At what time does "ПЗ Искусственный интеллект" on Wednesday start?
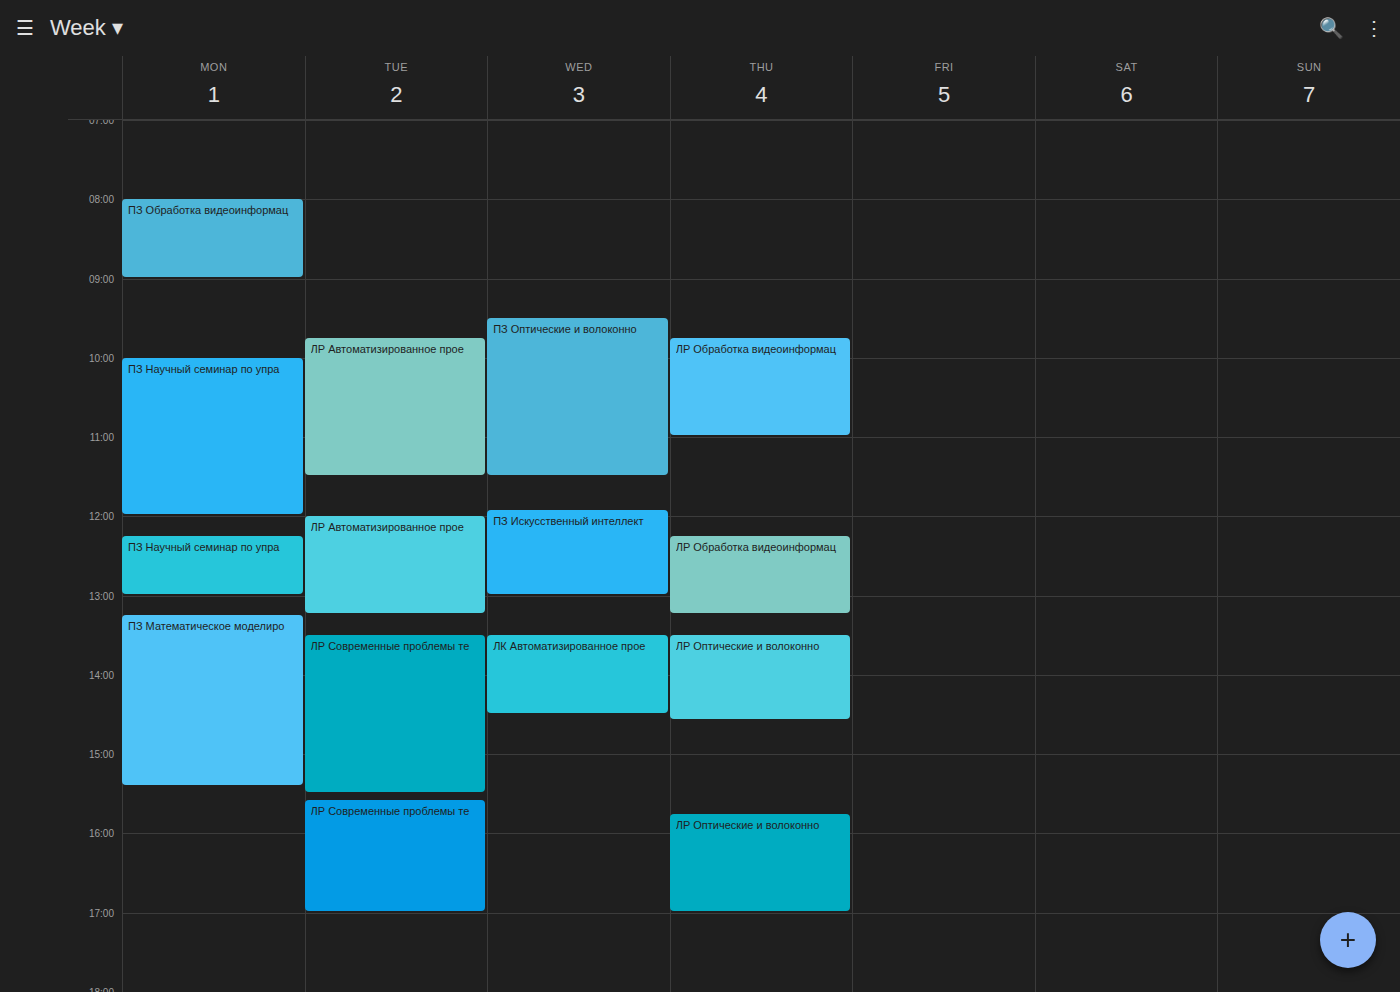
11:55 AM